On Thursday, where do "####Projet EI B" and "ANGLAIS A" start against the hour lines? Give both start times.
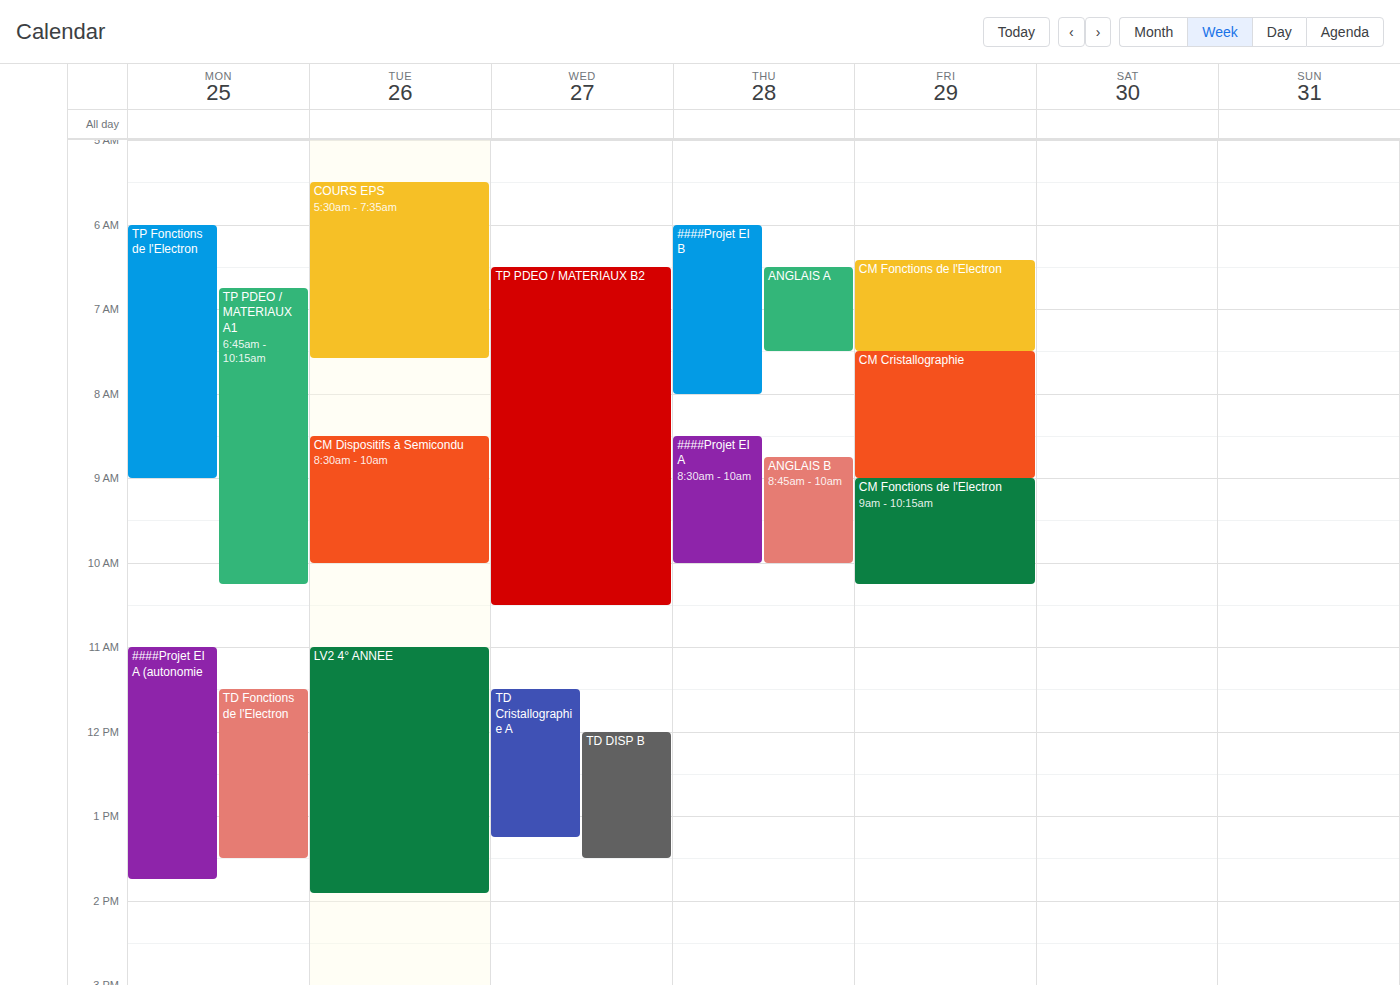
"####Projet EI B": 06:00, exactly on the 06:00 line. "ANGLAIS A": 06:30, halfway between the 06:00 and 07:00 lines.